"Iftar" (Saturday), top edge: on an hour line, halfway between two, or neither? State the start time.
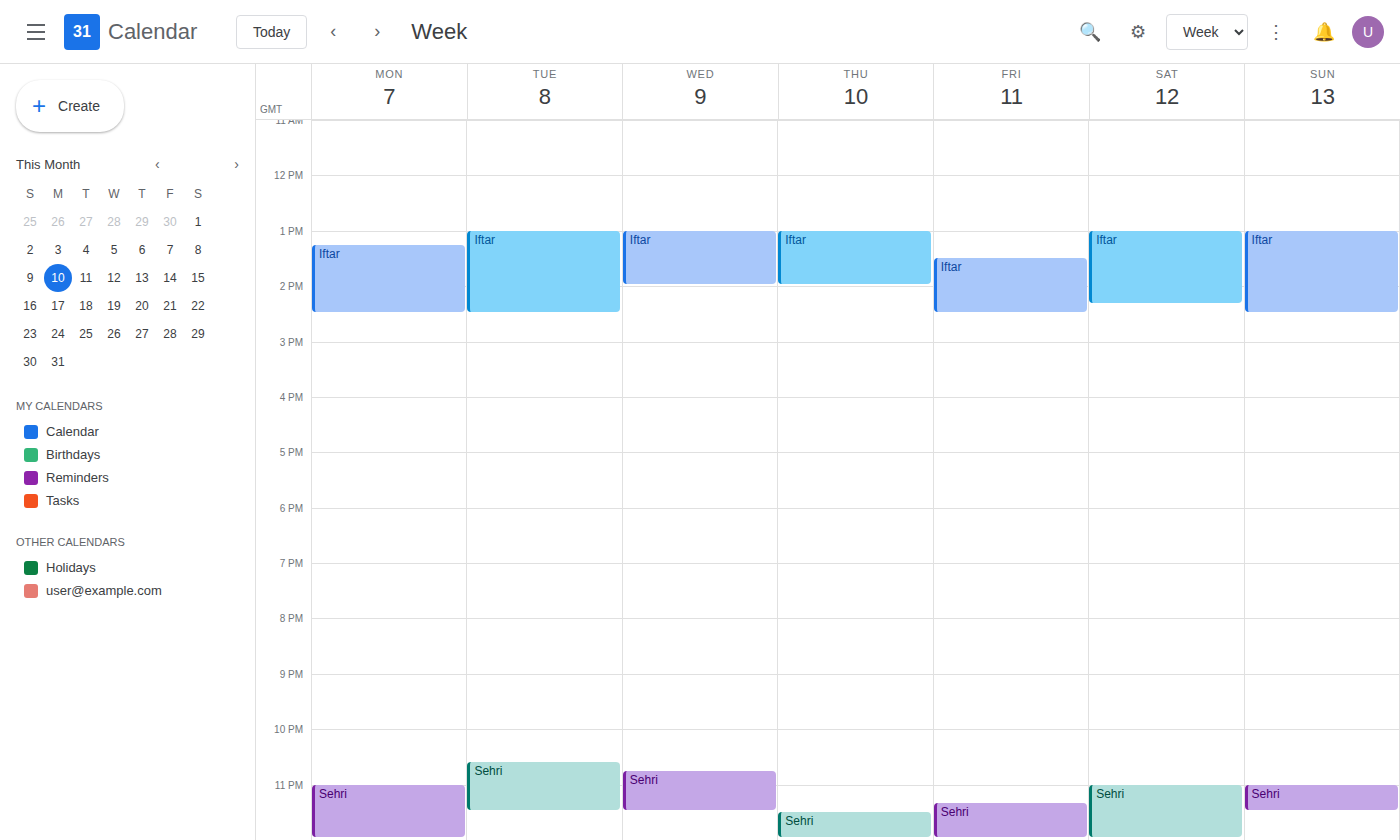
1:00 PM -- exactly on the 1 PM line.